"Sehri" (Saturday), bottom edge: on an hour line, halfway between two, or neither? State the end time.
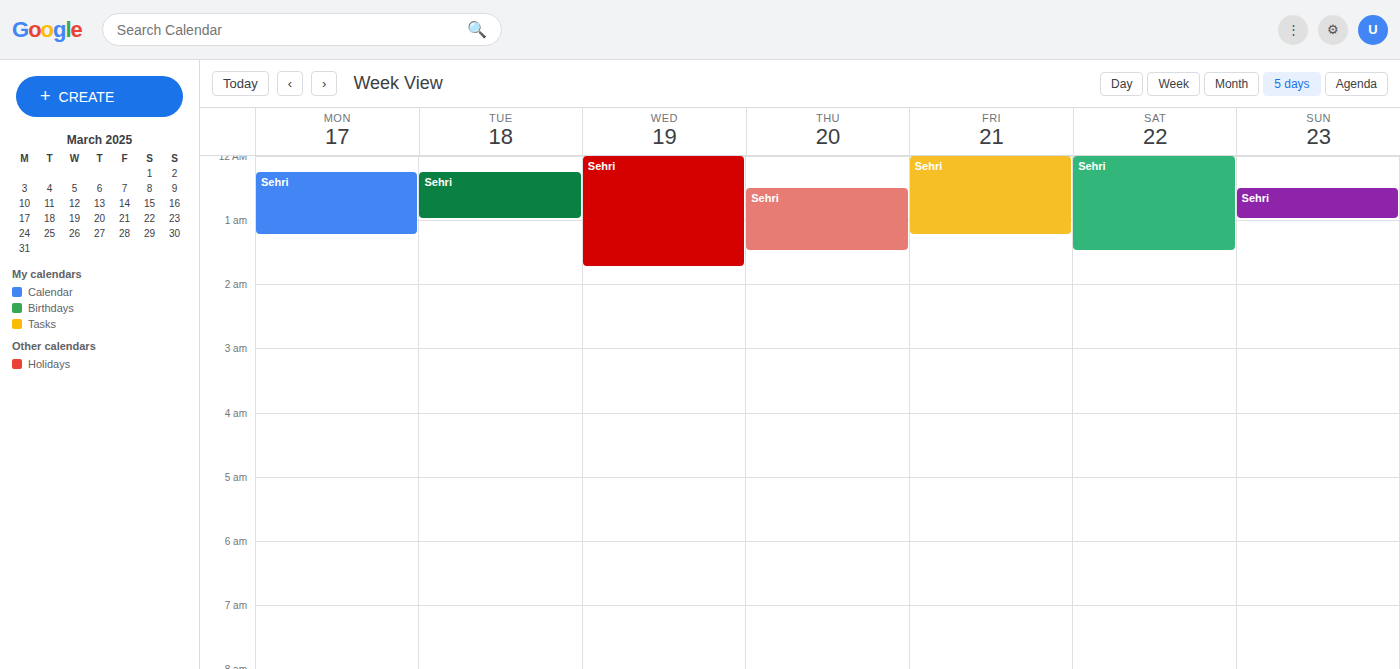
1:30 AM -- halfway between the 1 AM and 2 AM lines.